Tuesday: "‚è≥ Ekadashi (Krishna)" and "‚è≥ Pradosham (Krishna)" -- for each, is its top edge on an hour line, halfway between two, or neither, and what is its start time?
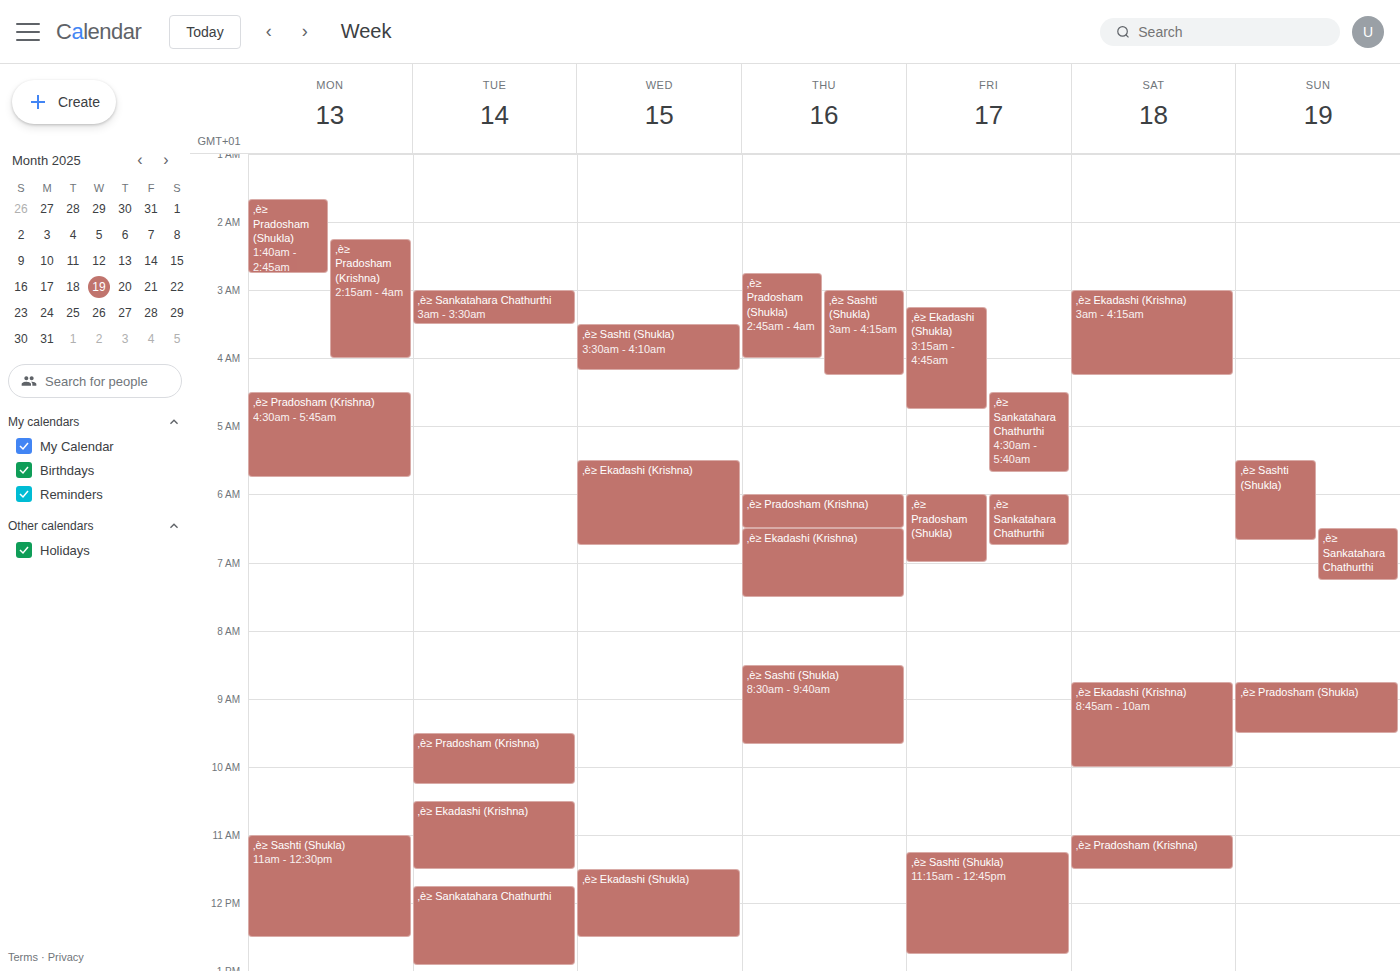
"‚è≥ Ekadashi (Krishna)": 10:30 AM, halfway between the 10 AM and 11 AM lines. "‚è≥ Pradosham (Krishna)": 9:30 AM, halfway between the 9 AM and 10 AM lines.